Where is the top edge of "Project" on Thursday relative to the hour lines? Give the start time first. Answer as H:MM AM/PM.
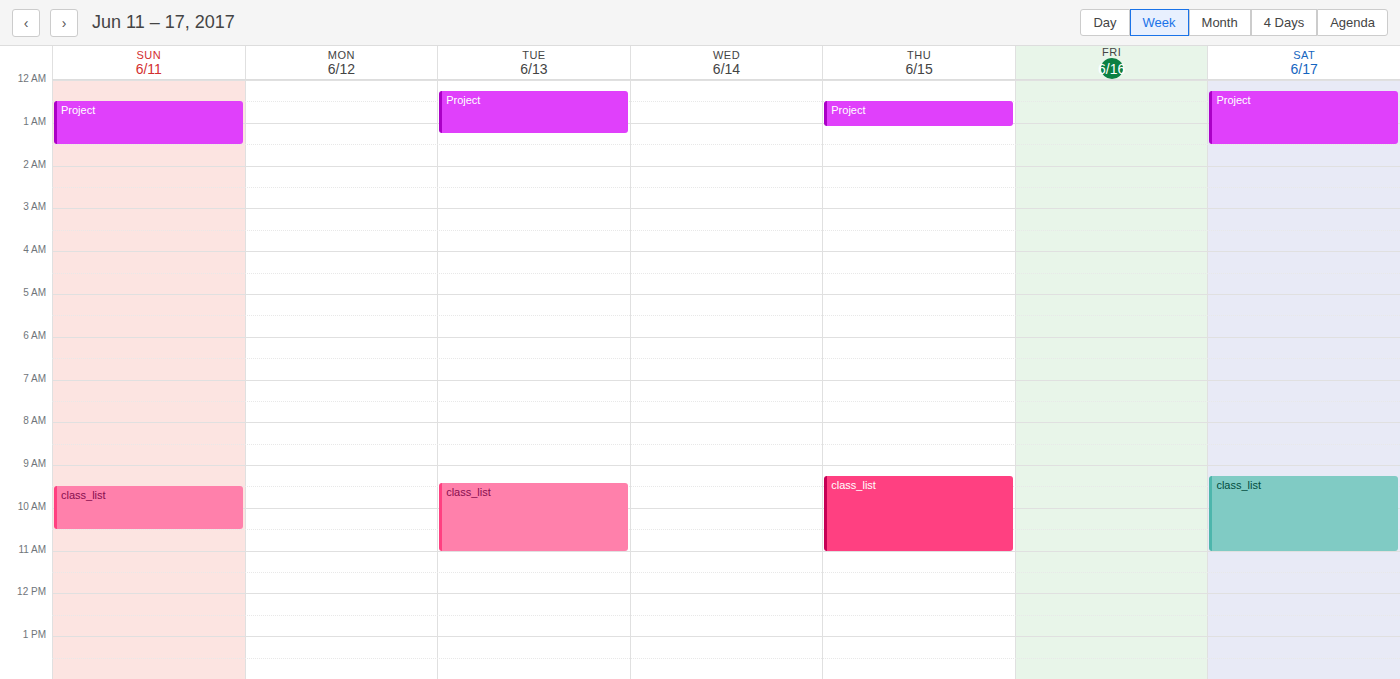
12:30 AM -- halfway between the 12 AM and 1 AM lines.